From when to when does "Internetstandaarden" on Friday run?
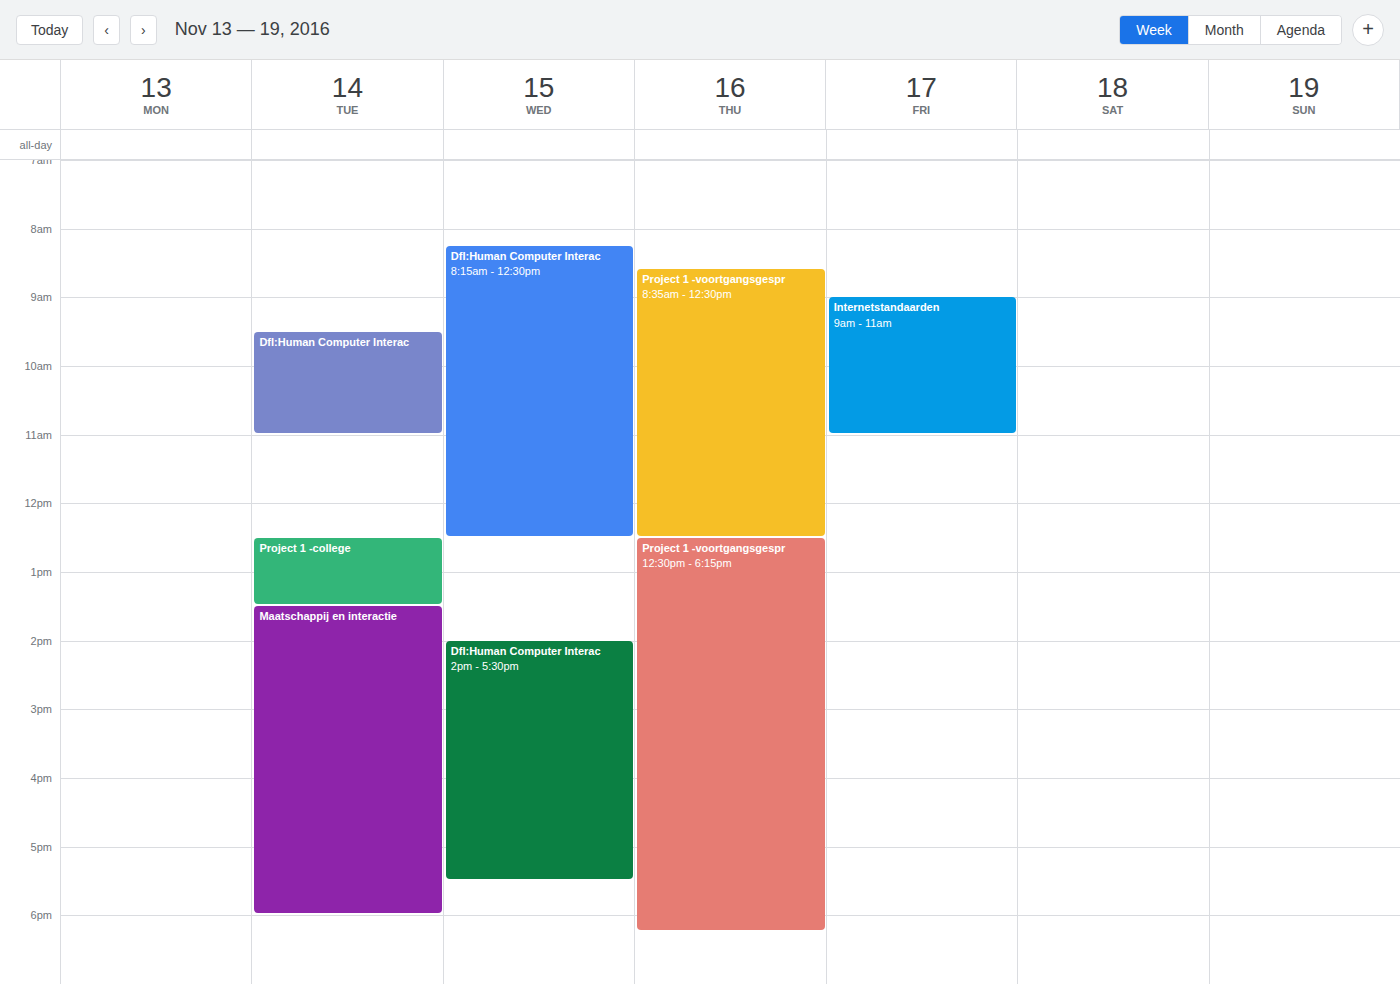
9:00 AM to 11:00 AM